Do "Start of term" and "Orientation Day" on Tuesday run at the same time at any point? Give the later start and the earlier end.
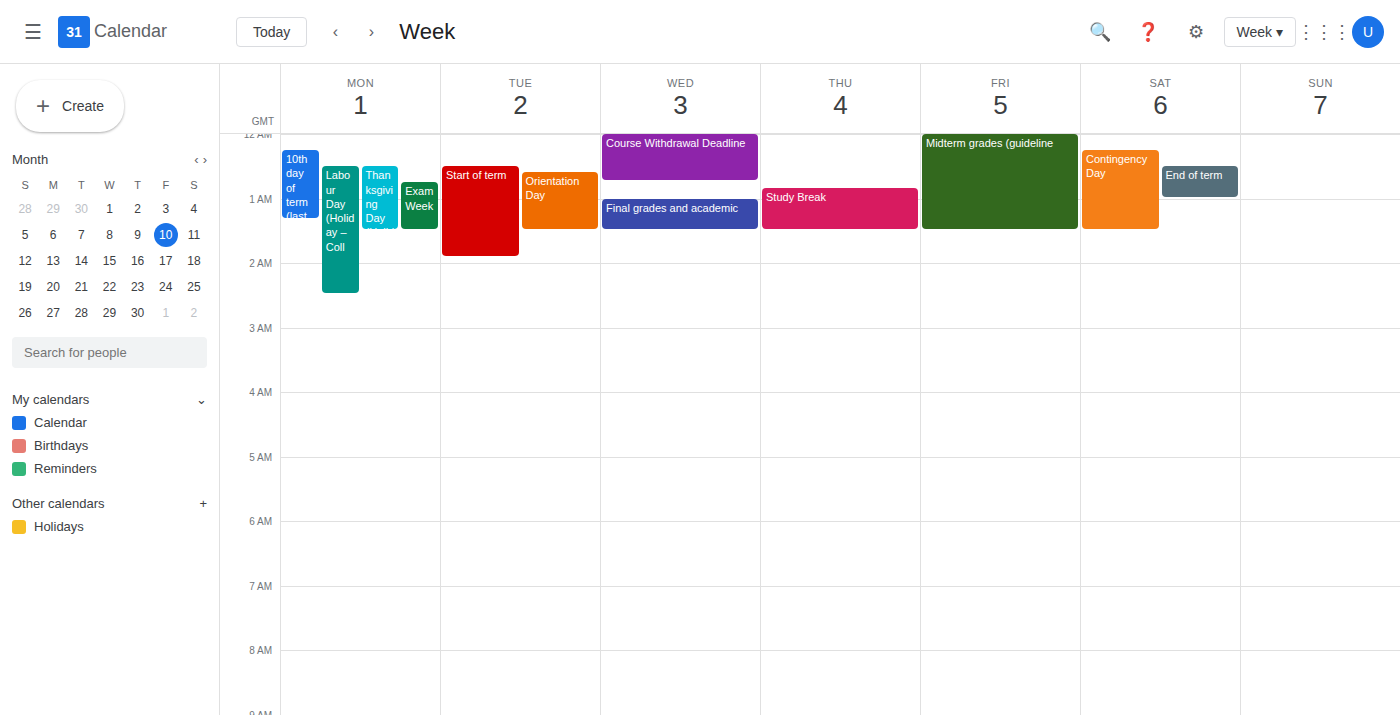
"Orientation Day" runs 12:35 AM to 1:30 AM, inside "Start of term" -- they overlap.